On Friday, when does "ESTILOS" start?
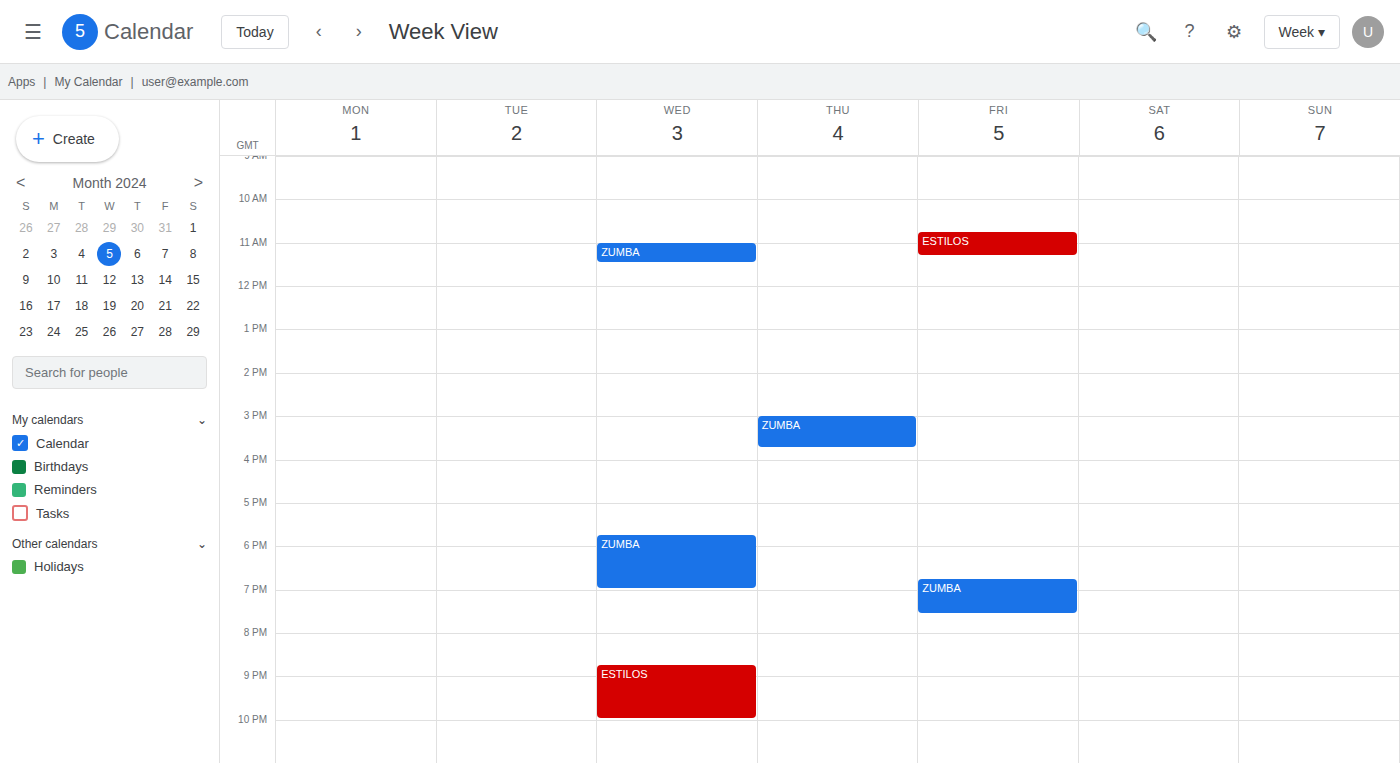
10:45